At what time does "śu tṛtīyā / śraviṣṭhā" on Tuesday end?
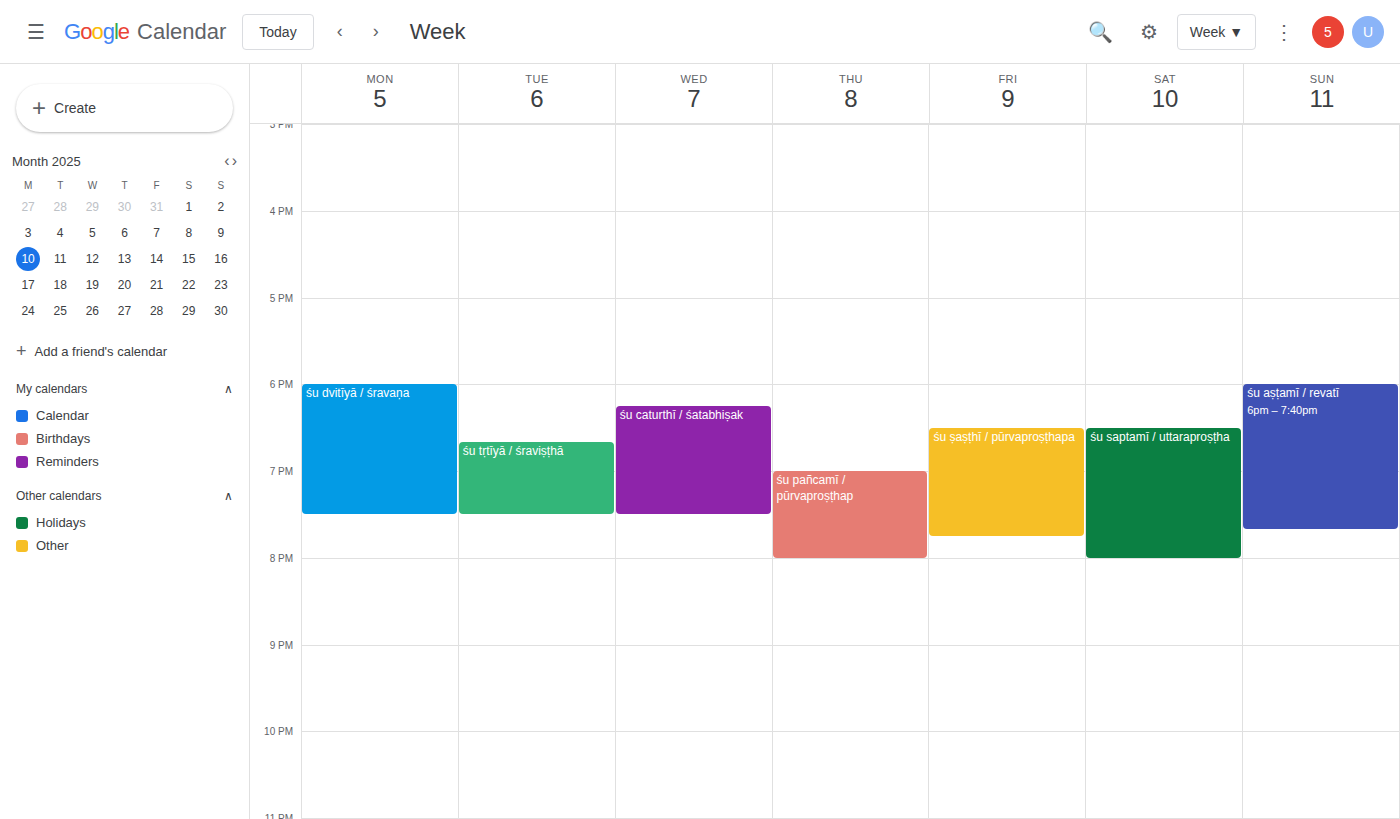
7:30 PM